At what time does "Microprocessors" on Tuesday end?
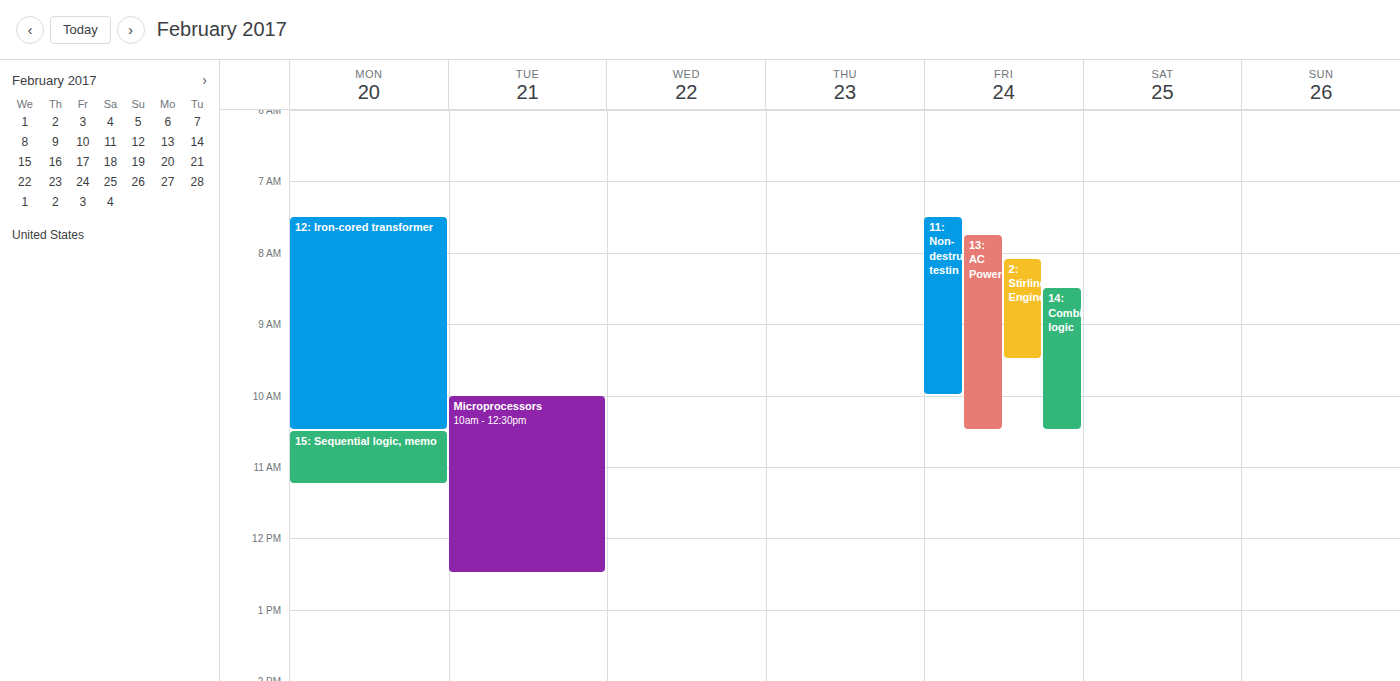
12:30 PM